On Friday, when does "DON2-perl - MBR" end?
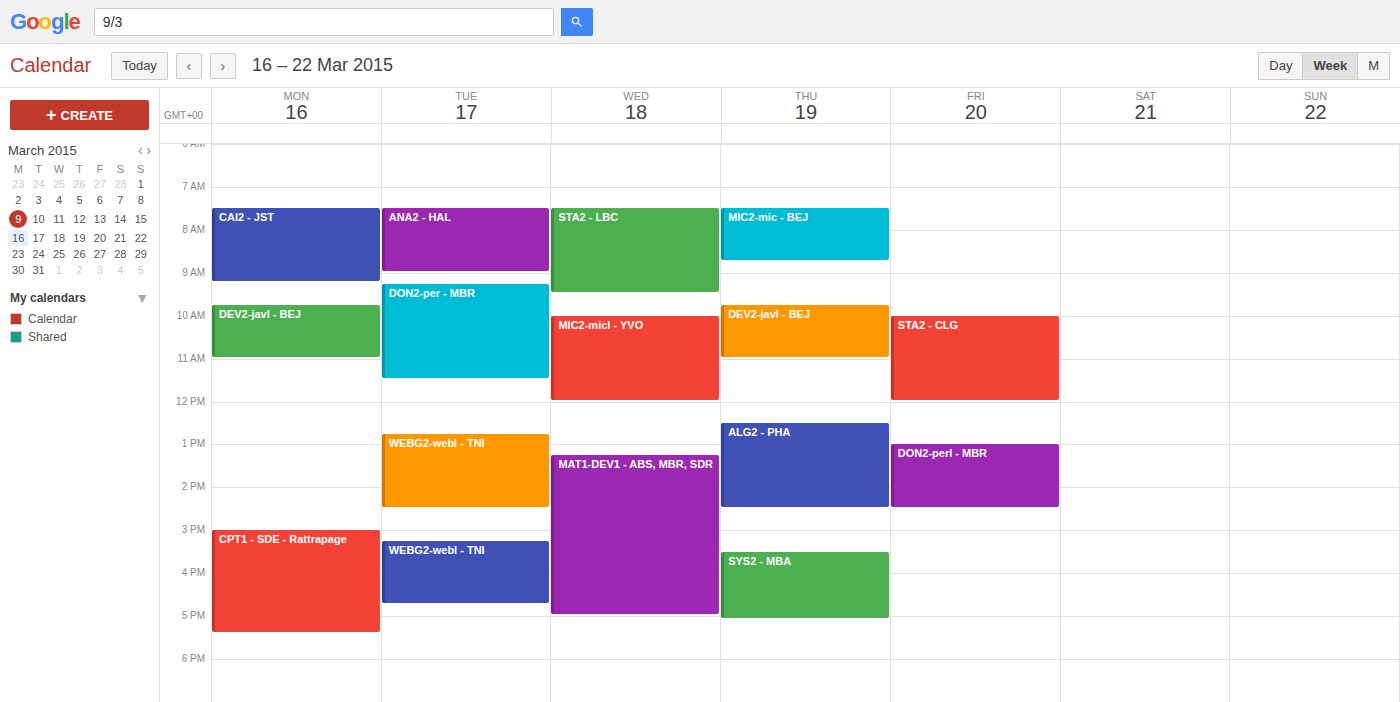
2:30 PM